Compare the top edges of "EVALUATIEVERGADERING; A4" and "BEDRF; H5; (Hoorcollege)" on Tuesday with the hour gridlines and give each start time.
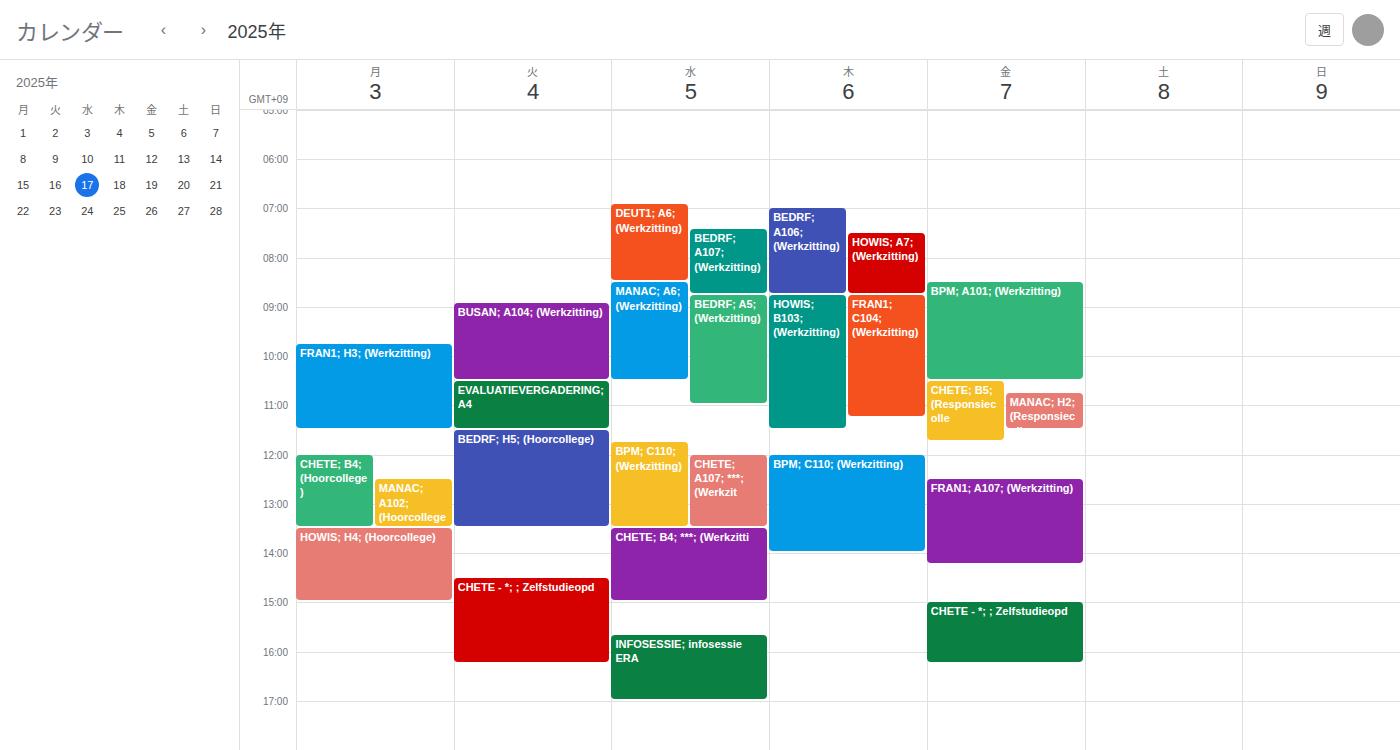
"EVALUATIEVERGADERING; A4": 10:30, halfway between the 10:00 and 11:00 lines. "BEDRF; H5; (Hoorcollege)": 11:30, halfway between the 11:00 and 12:00 lines.